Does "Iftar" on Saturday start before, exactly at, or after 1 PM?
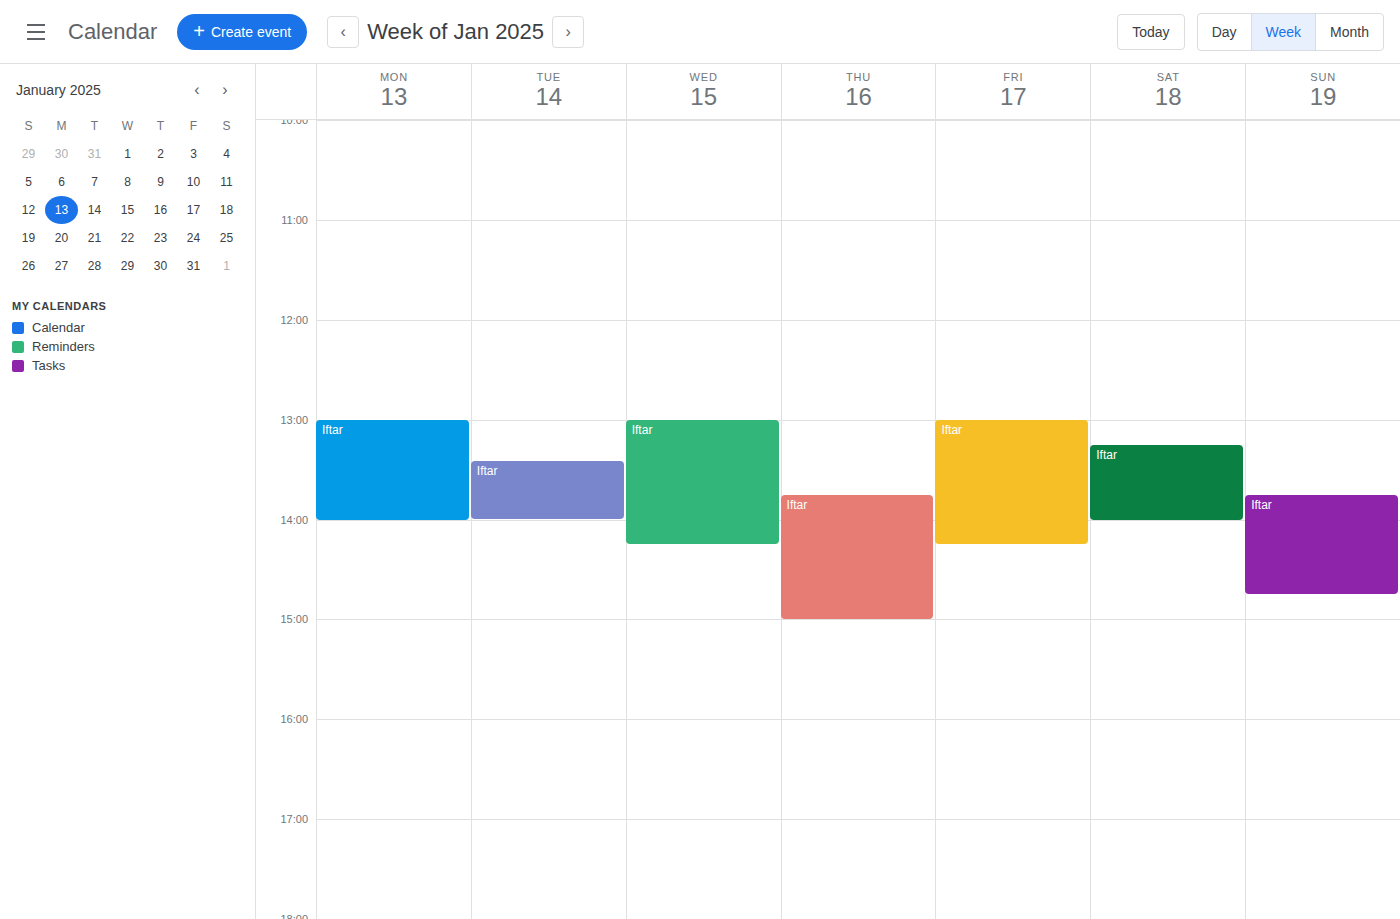
1:15 PM -- after 1 PM, 15 minutes below the 1 PM line.